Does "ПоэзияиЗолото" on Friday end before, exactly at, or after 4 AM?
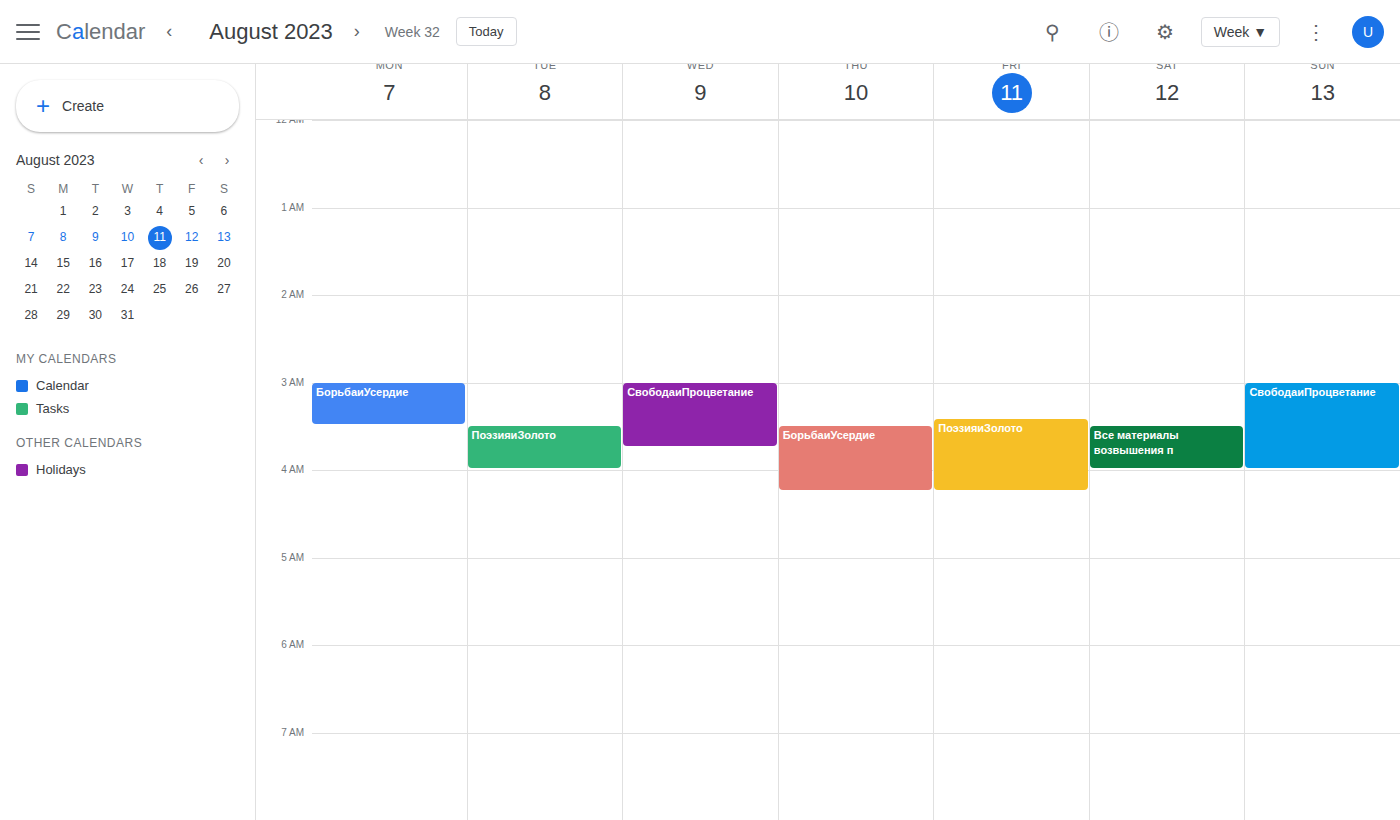
4:15 AM -- after 4 AM, 15 minutes below the 4 AM line.